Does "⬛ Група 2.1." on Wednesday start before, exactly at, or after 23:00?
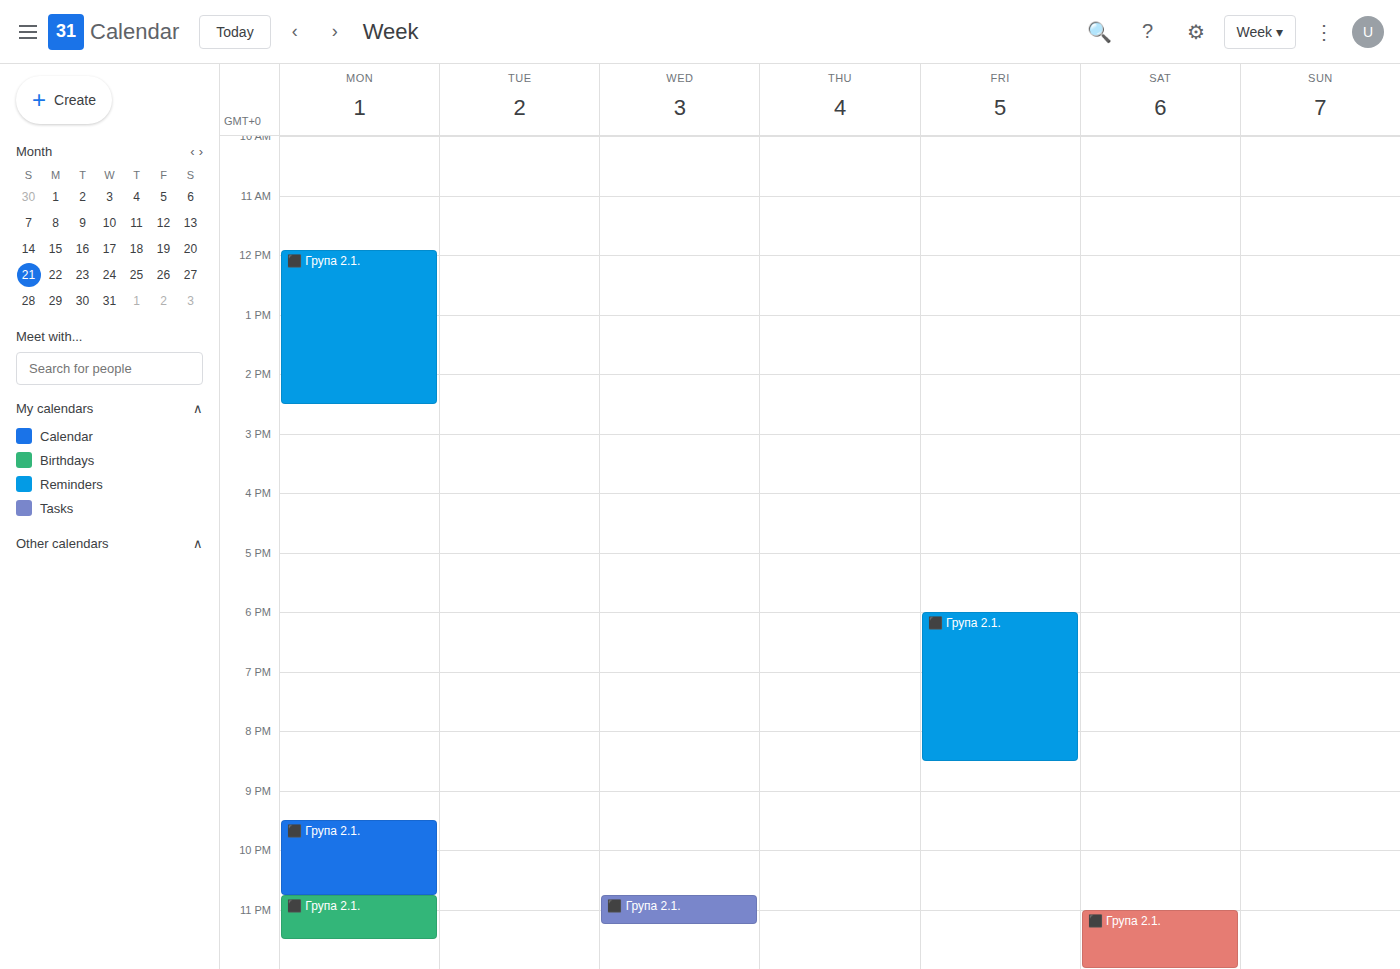
22:45 -- before 23:00, 15 minutes above the 23:00 line.